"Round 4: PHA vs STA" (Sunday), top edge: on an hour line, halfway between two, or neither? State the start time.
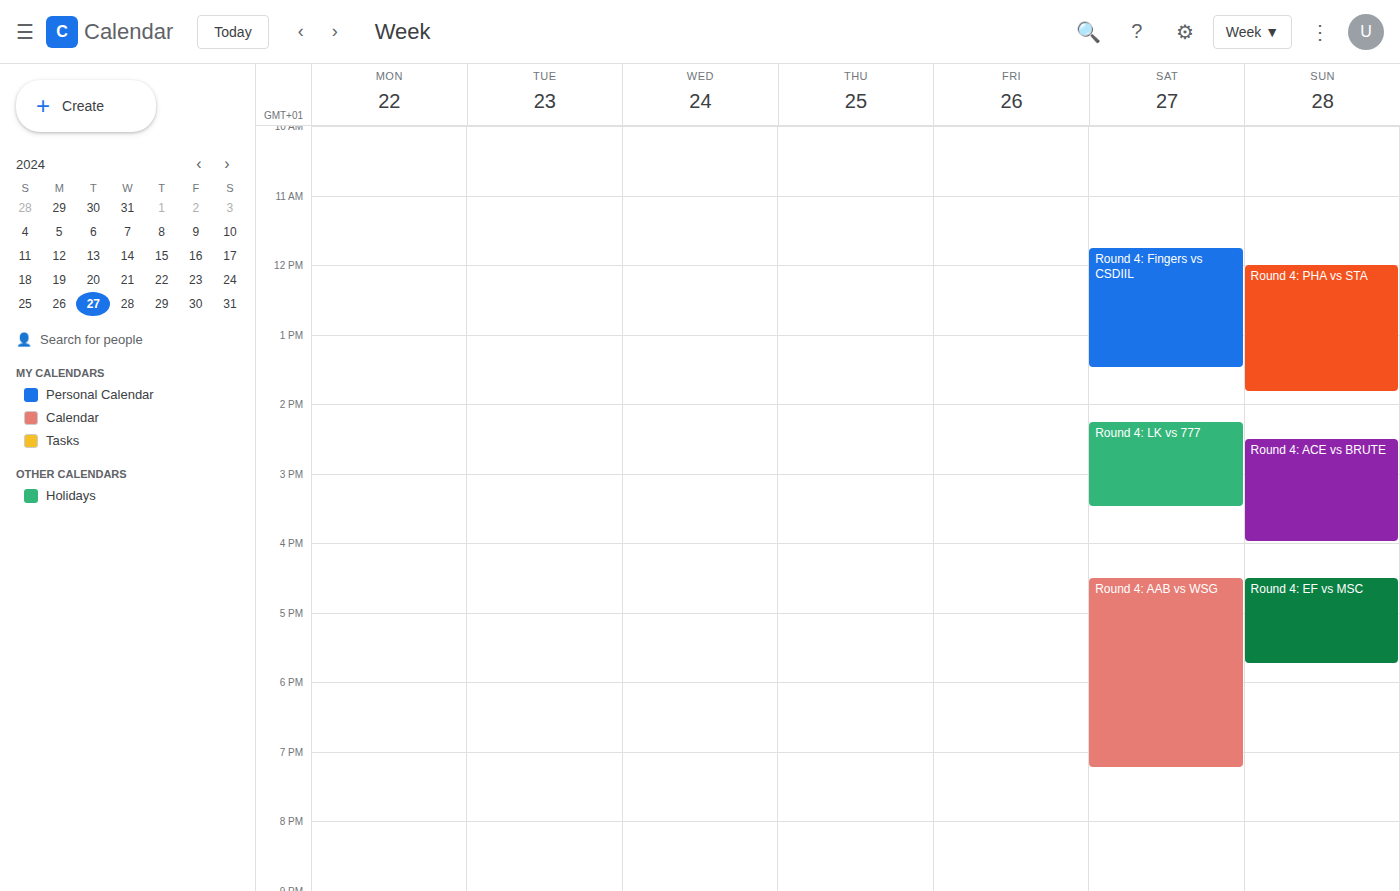
12:00 PM -- exactly on the 12 PM line.